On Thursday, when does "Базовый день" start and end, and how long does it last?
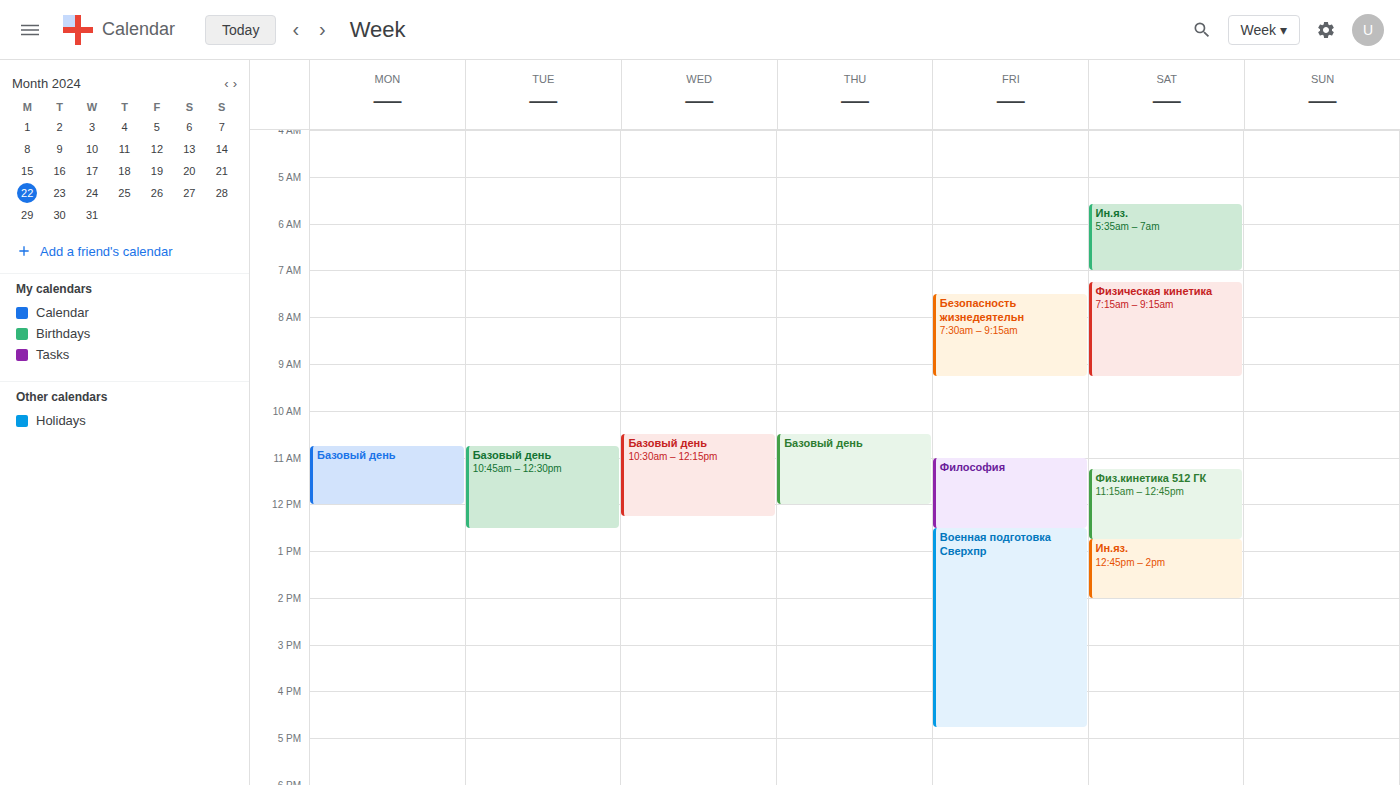
10:30 AM to 12:00 PM, 1 hour 30 minutes